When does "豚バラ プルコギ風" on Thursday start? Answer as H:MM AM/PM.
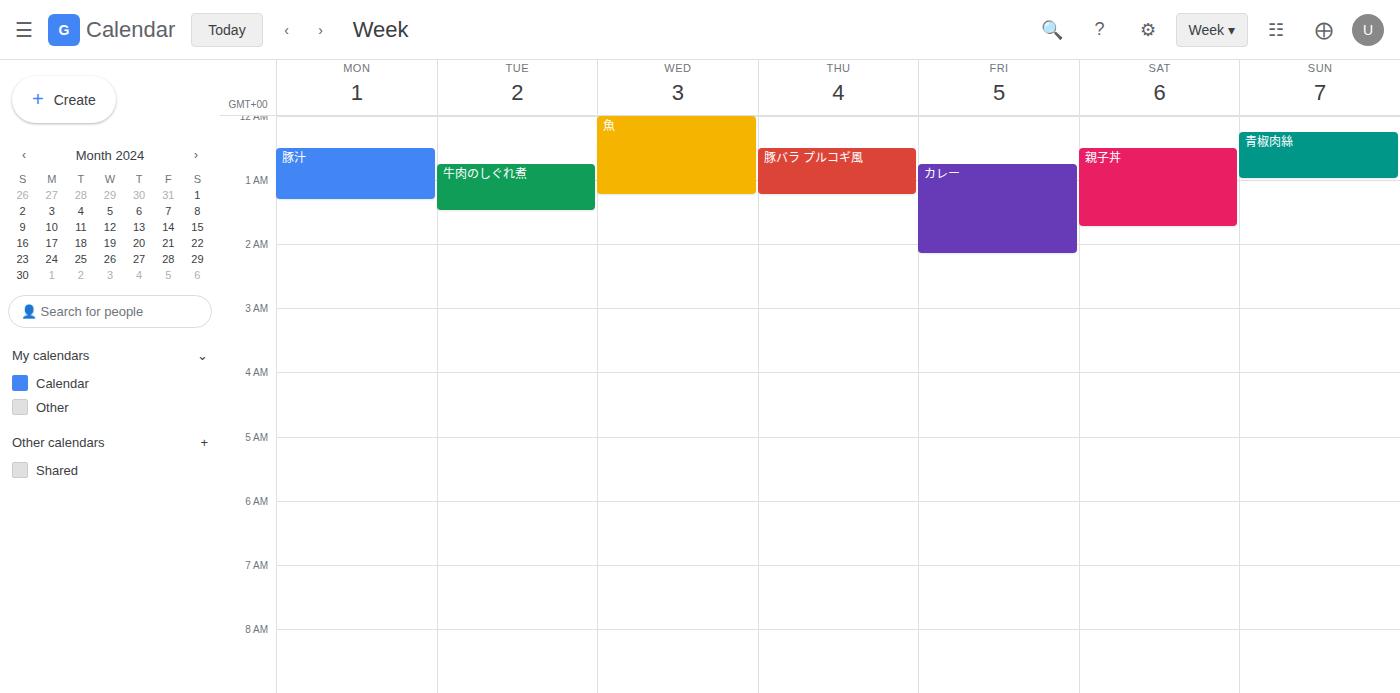
12:30 AM